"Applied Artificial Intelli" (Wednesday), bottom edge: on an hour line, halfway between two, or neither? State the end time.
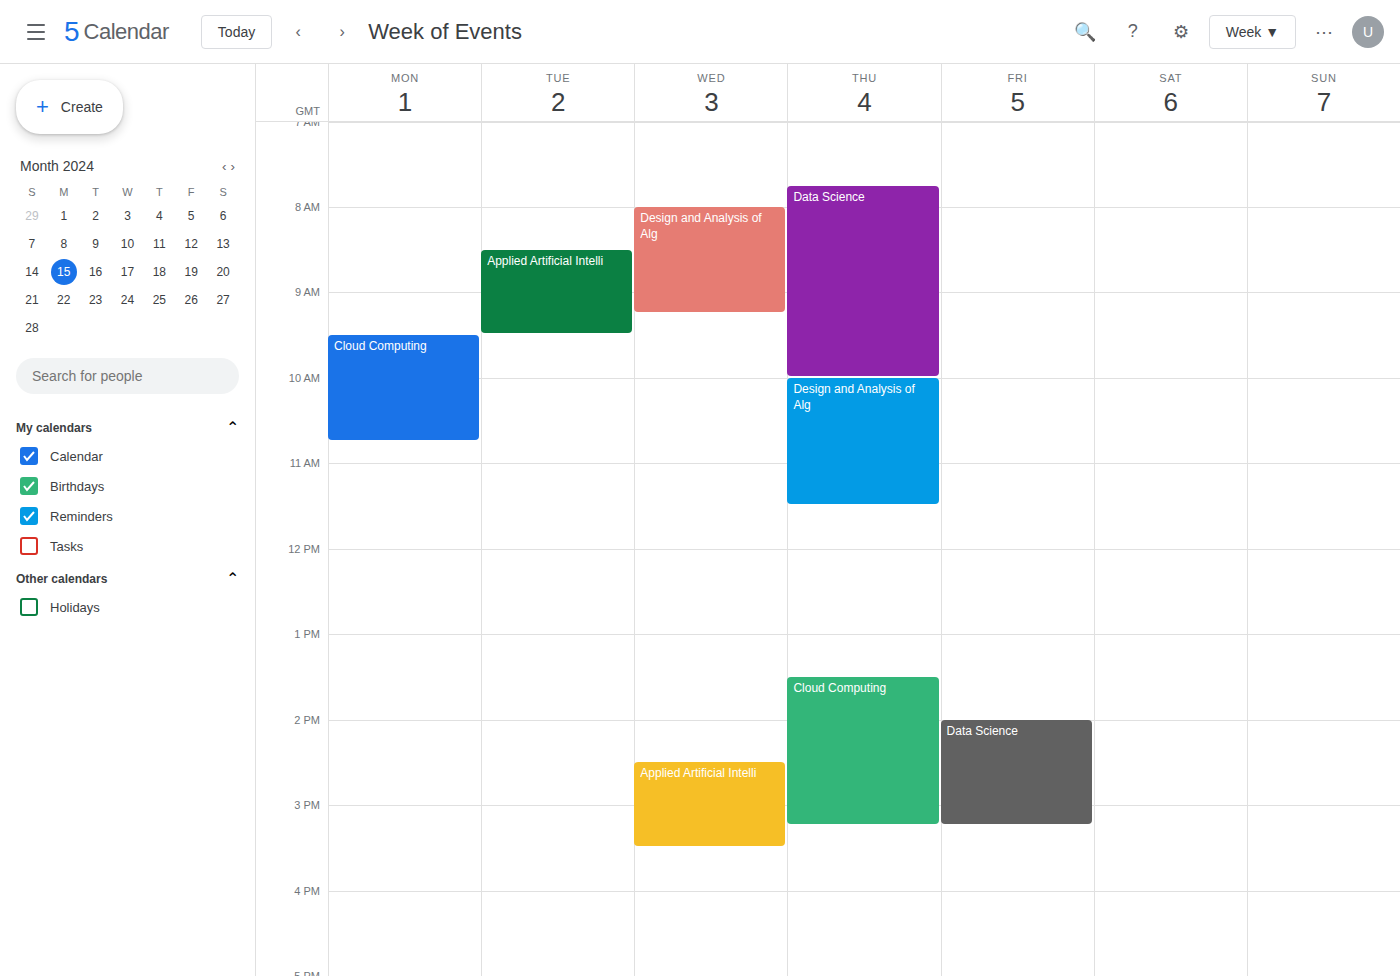
15:30 -- halfway between the 15:00 and 16:00 lines.